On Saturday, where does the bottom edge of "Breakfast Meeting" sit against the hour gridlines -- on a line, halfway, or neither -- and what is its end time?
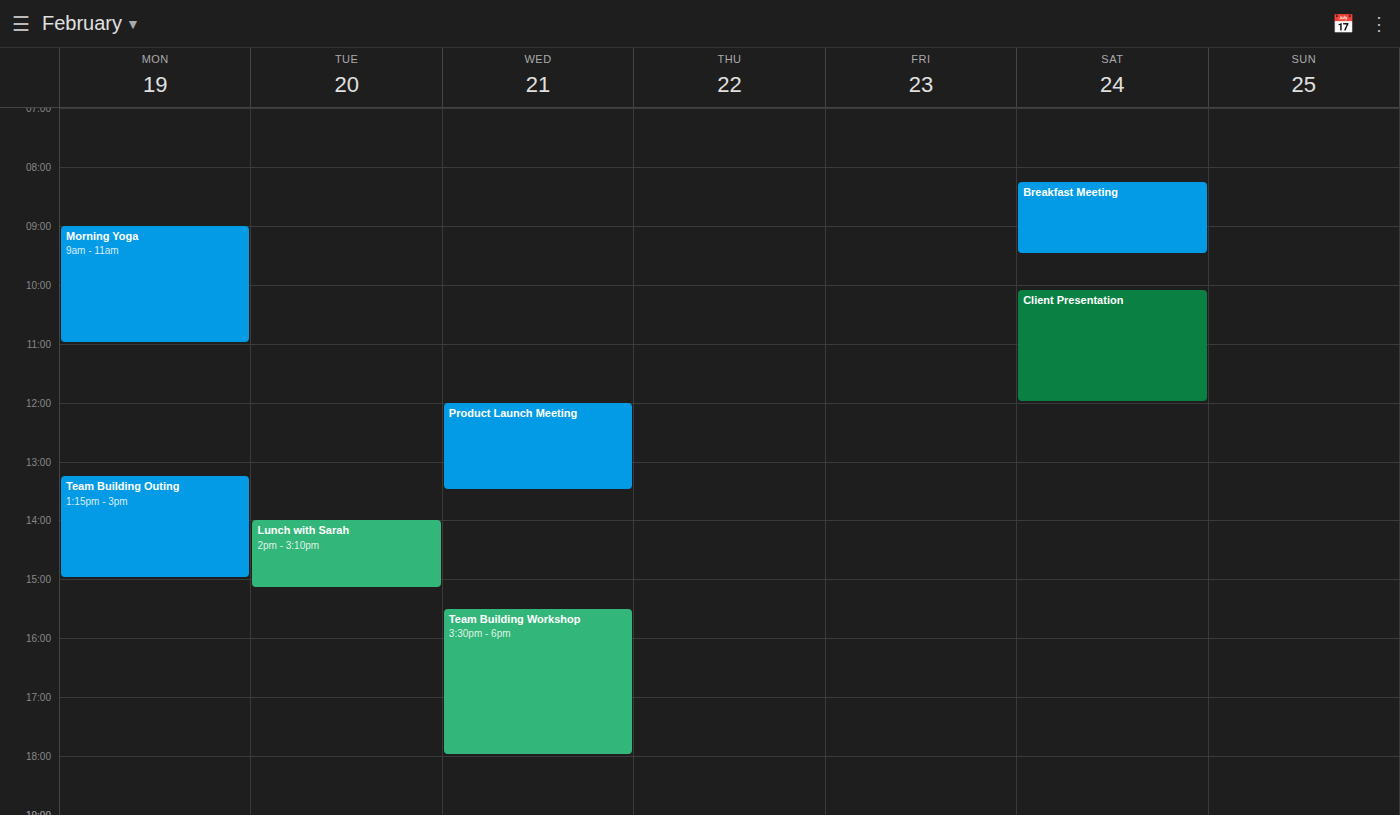
9:30 AM -- halfway between the 9 AM and 10 AM lines.